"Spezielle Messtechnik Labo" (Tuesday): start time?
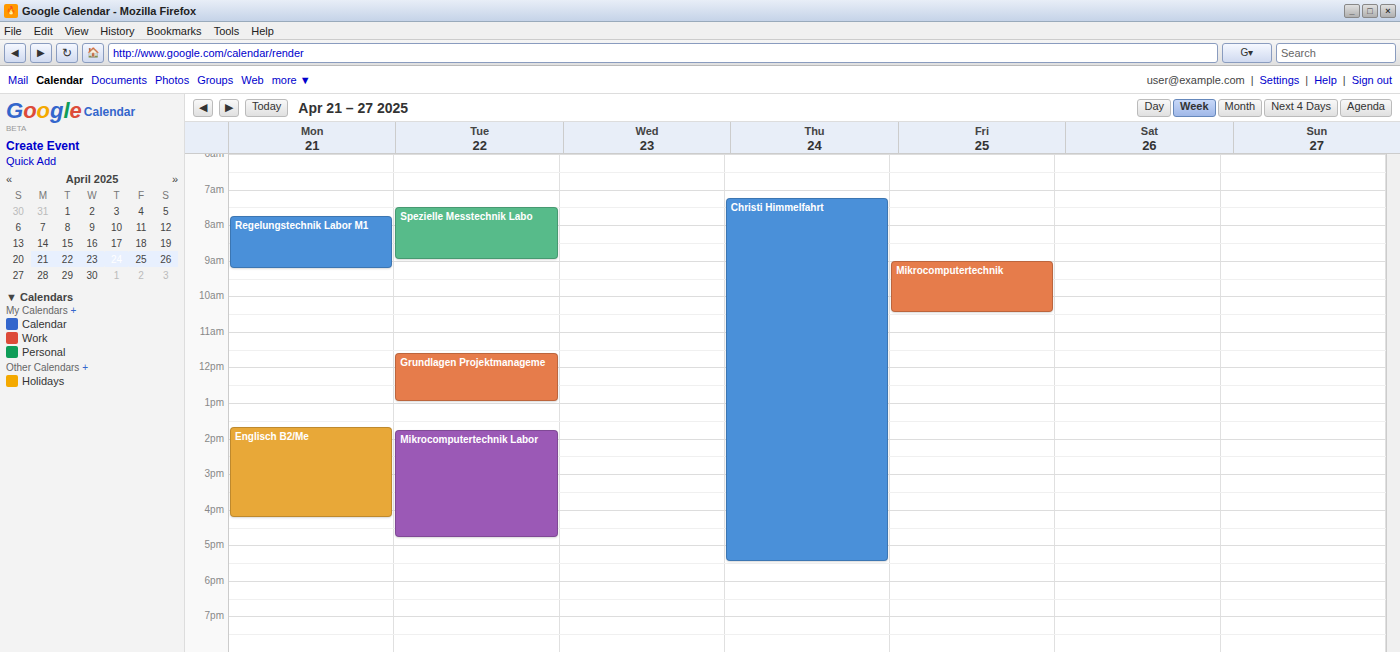
7:30 AM